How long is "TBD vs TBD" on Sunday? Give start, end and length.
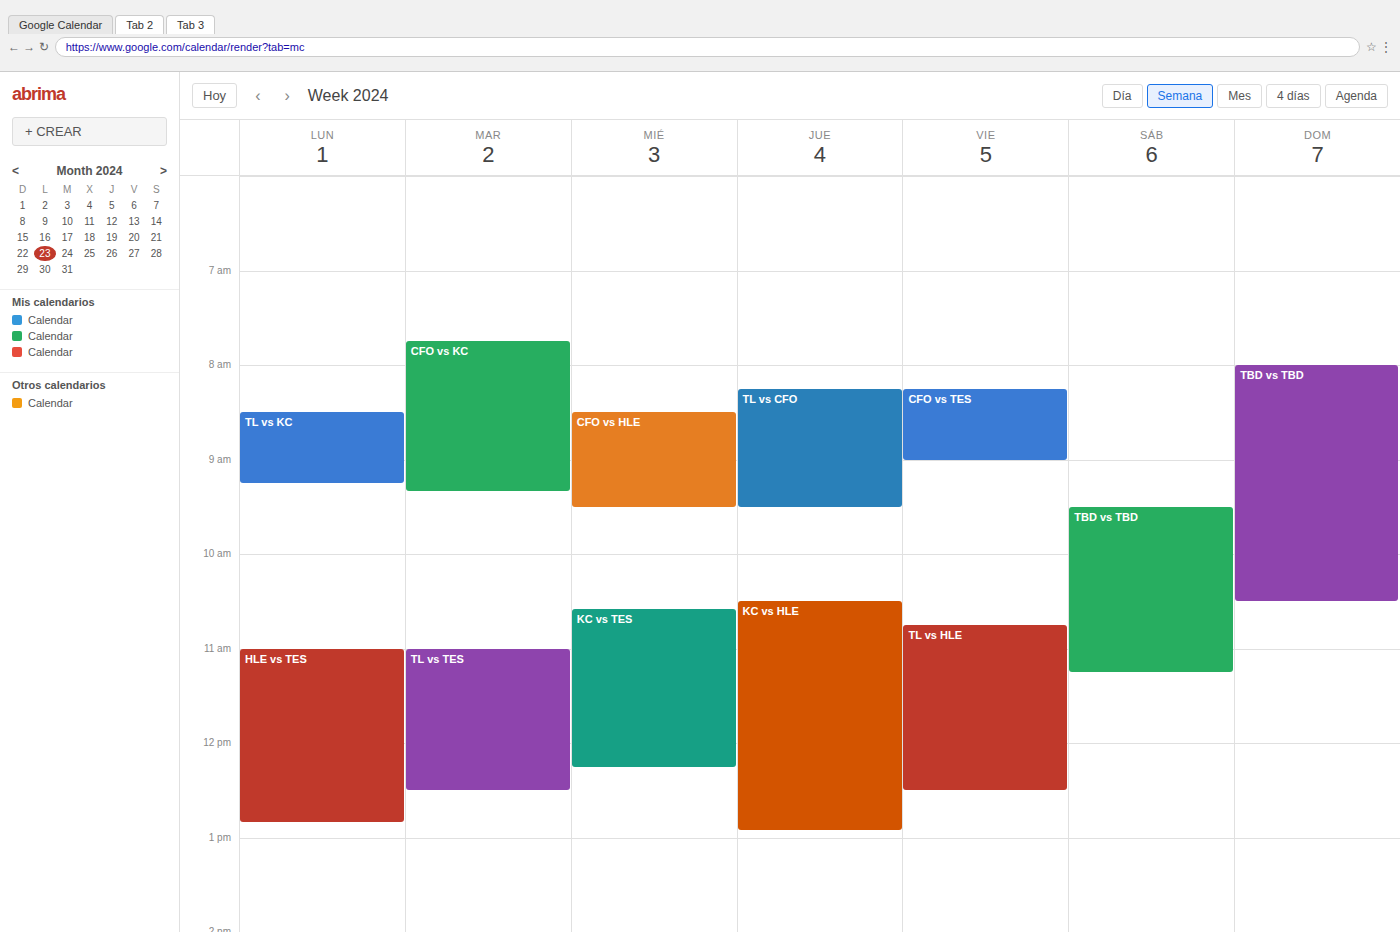
8:00 AM to 10:30 AM, 2 hours 30 minutes